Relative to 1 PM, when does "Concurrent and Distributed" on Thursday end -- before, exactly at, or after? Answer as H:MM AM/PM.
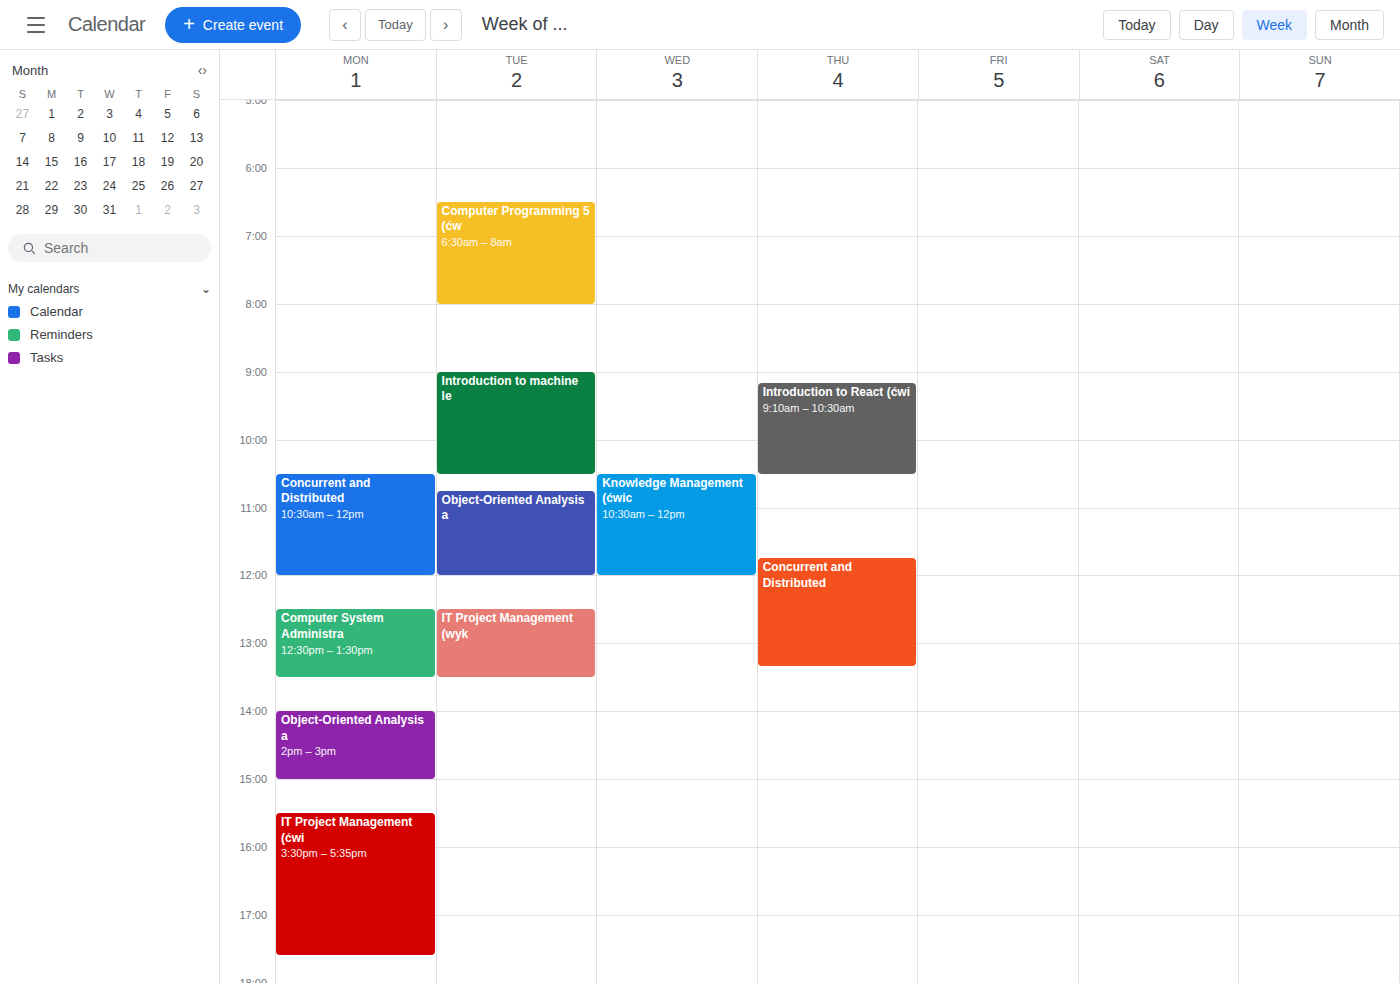
1:20 PM -- after 1 PM, 20 minutes below the 1 PM line.